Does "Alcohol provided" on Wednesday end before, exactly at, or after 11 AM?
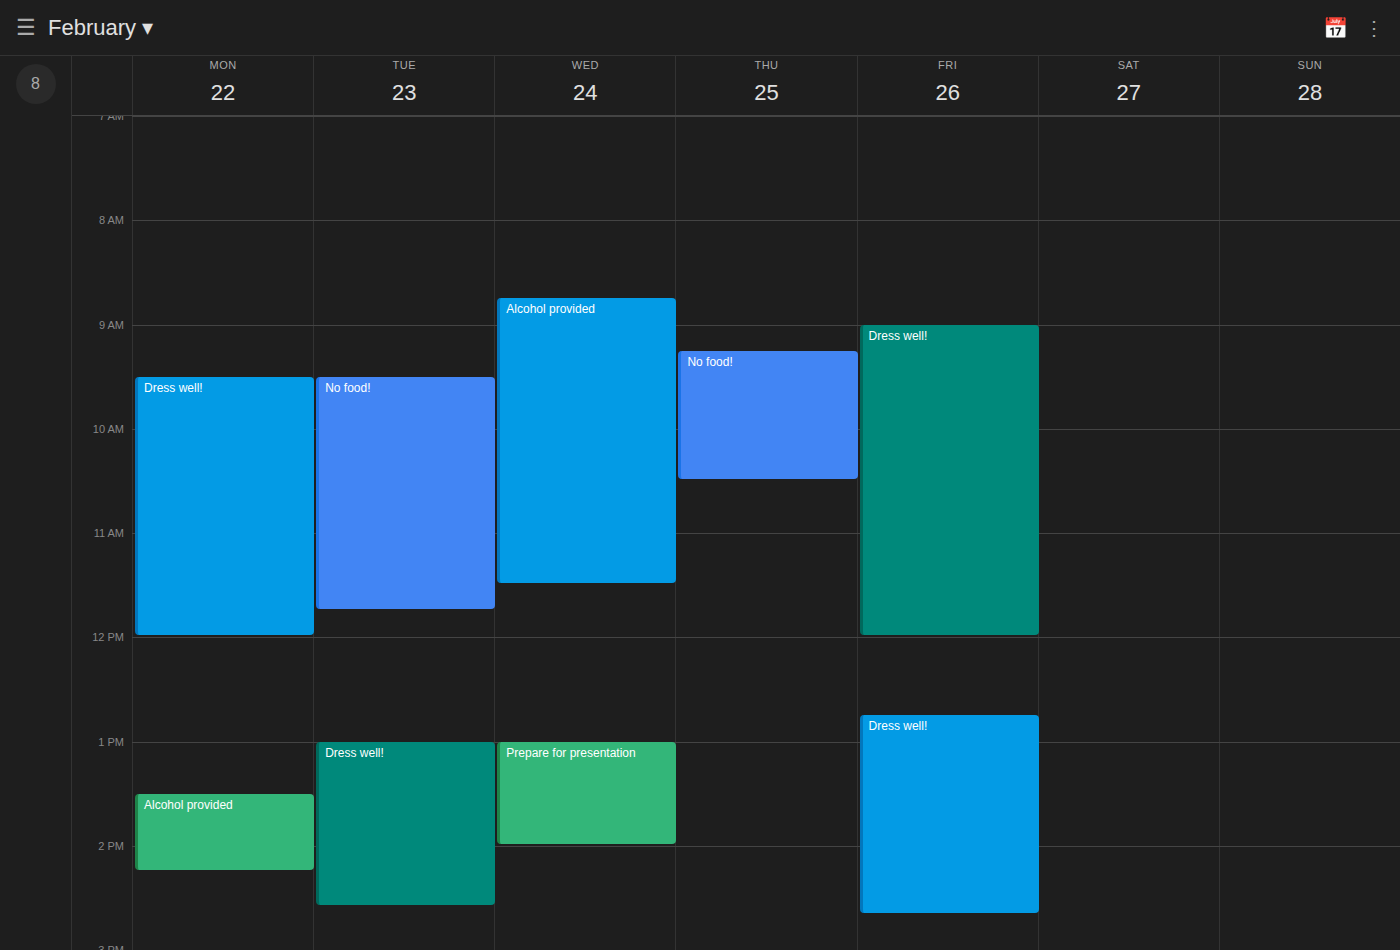
11:30 AM -- after 11 AM, 30 minutes below the 11 AM line.